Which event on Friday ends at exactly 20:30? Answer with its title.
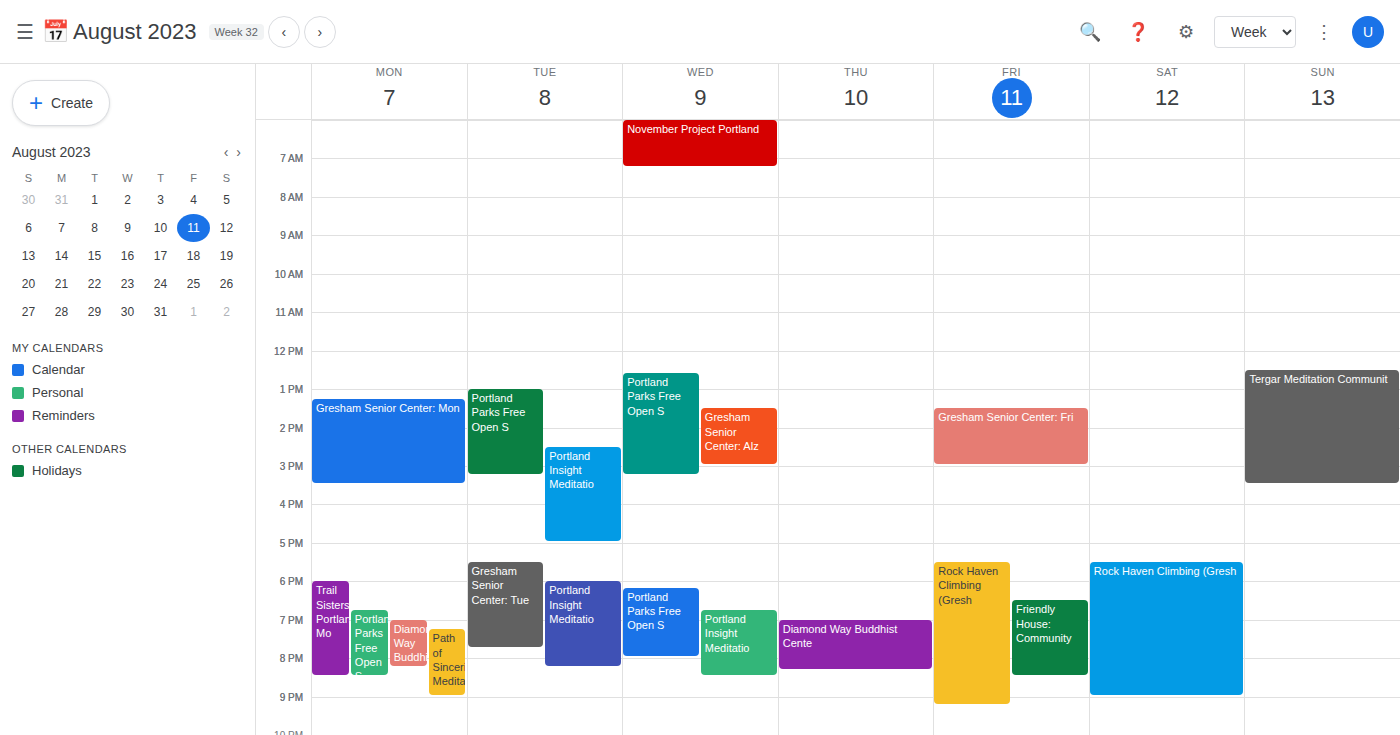
"Friendly House: Community"